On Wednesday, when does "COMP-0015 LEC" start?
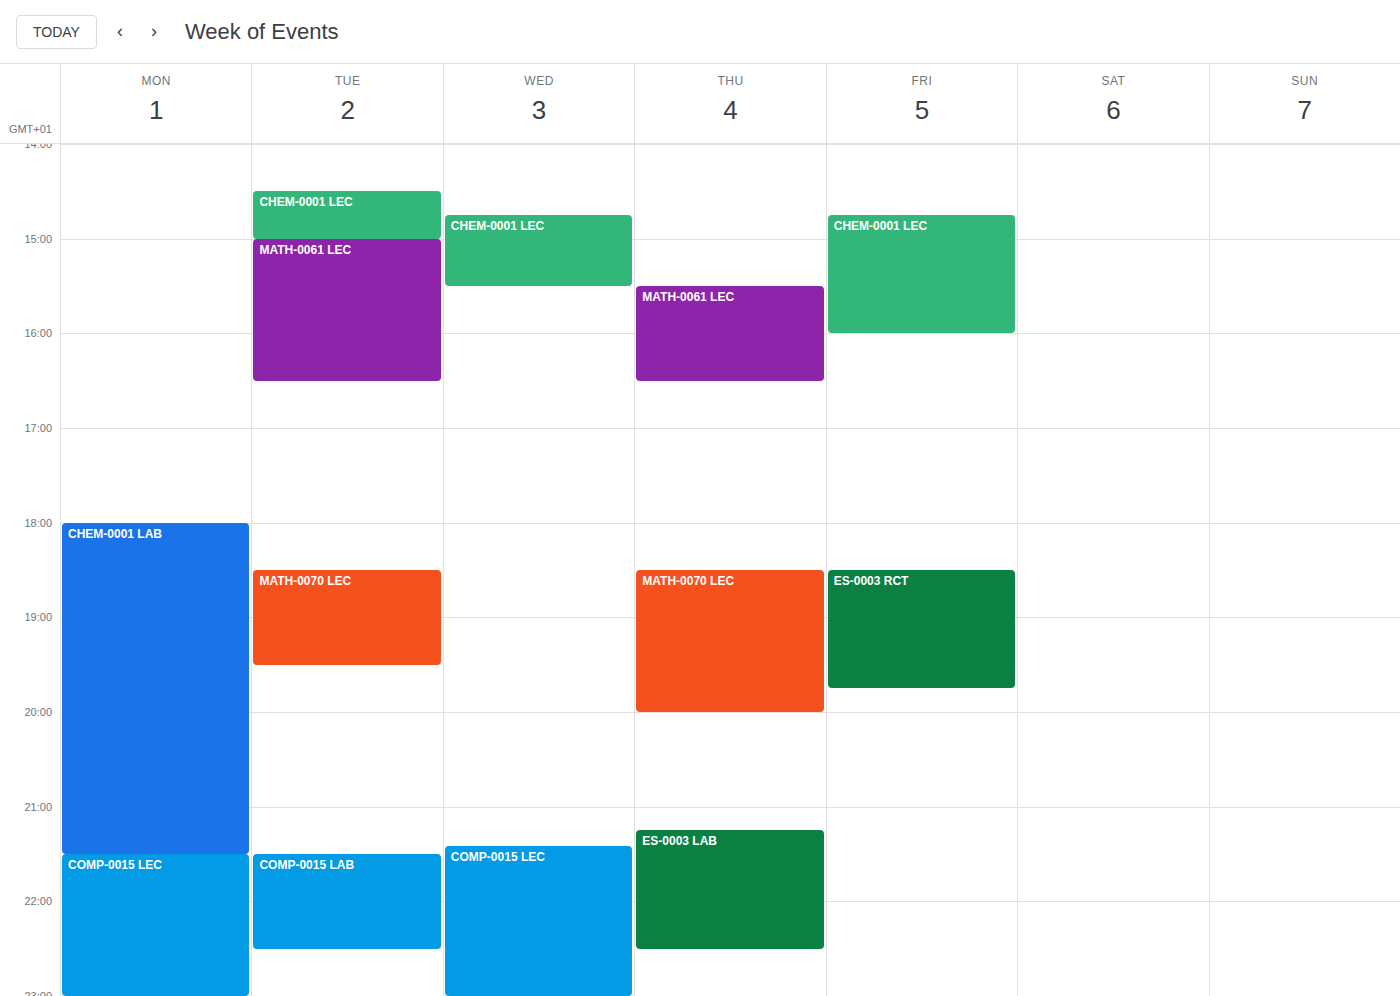
9:25 PM